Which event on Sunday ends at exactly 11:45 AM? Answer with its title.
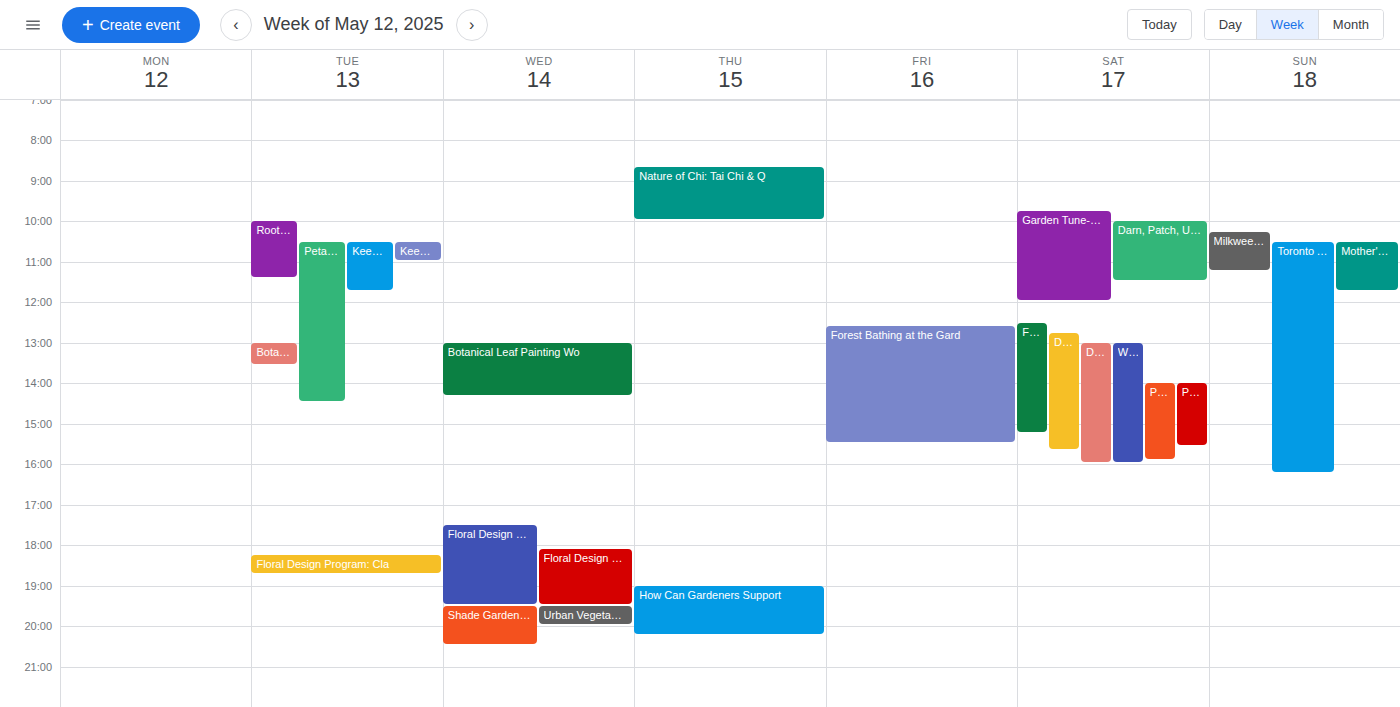
"Mother's Day Succulent Wor"